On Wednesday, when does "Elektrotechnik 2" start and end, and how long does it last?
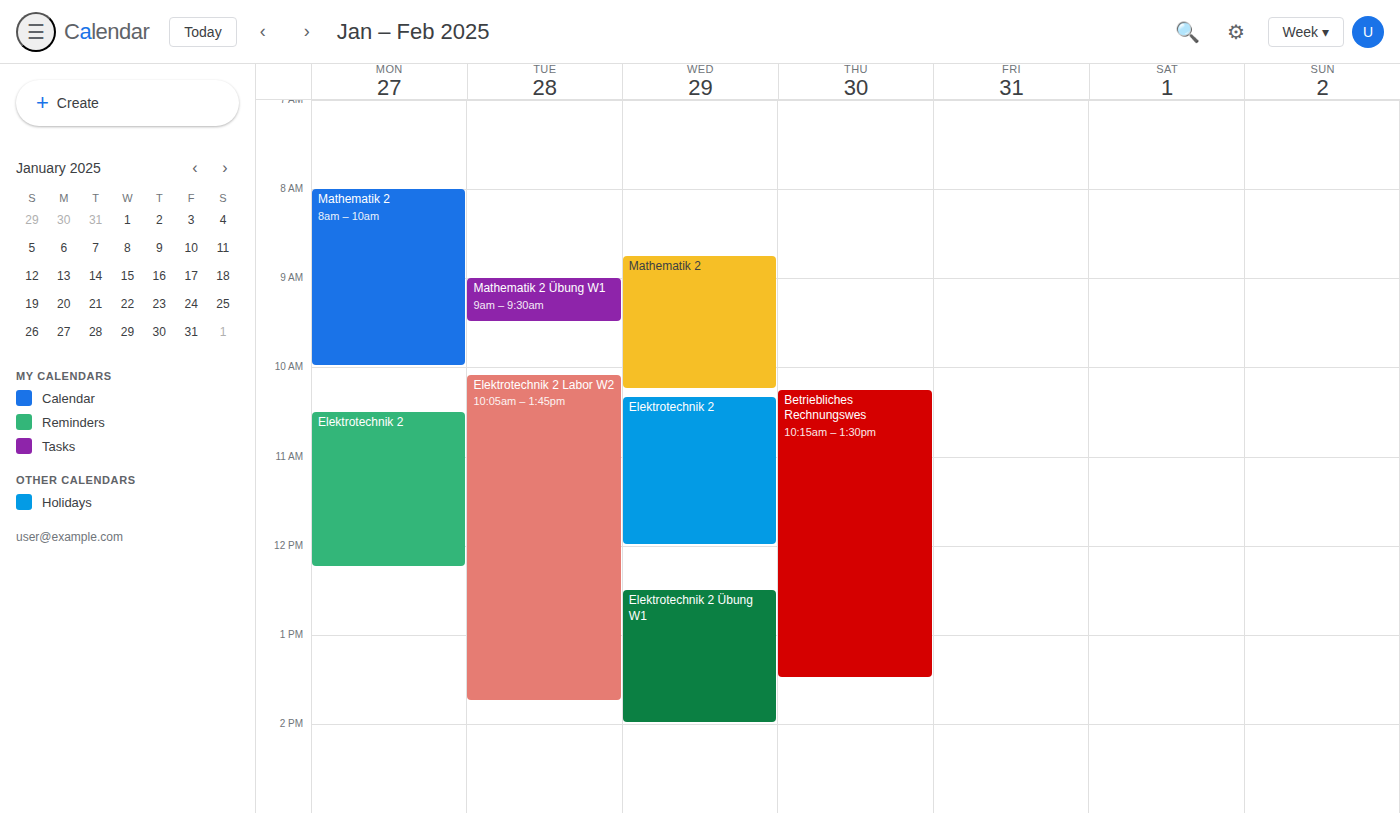
10:20 to 12:00, 1 hour 40 minutes